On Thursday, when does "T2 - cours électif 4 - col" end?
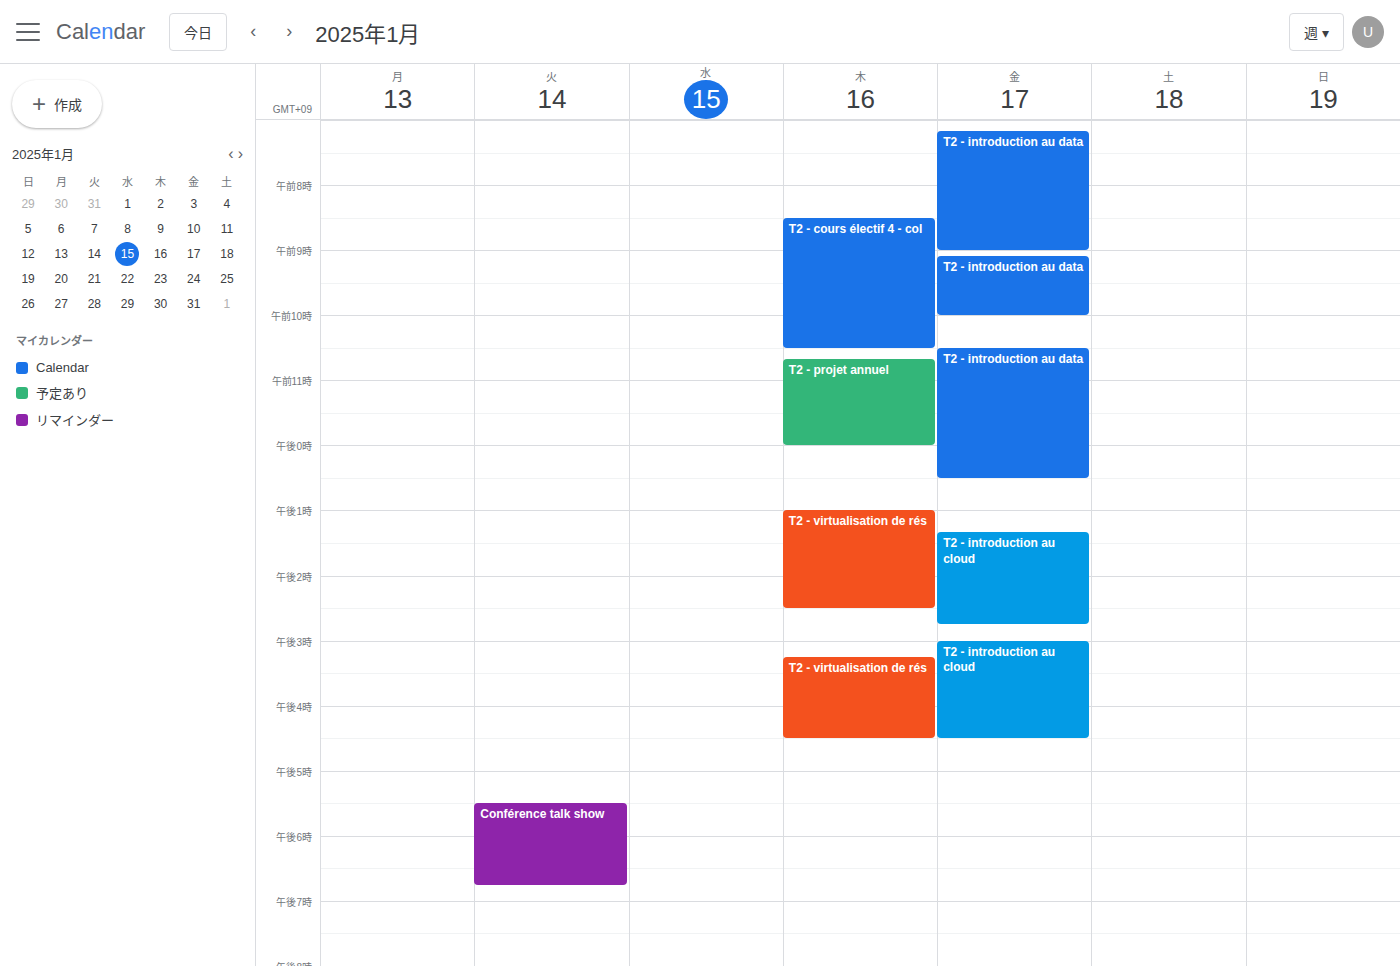
10:30